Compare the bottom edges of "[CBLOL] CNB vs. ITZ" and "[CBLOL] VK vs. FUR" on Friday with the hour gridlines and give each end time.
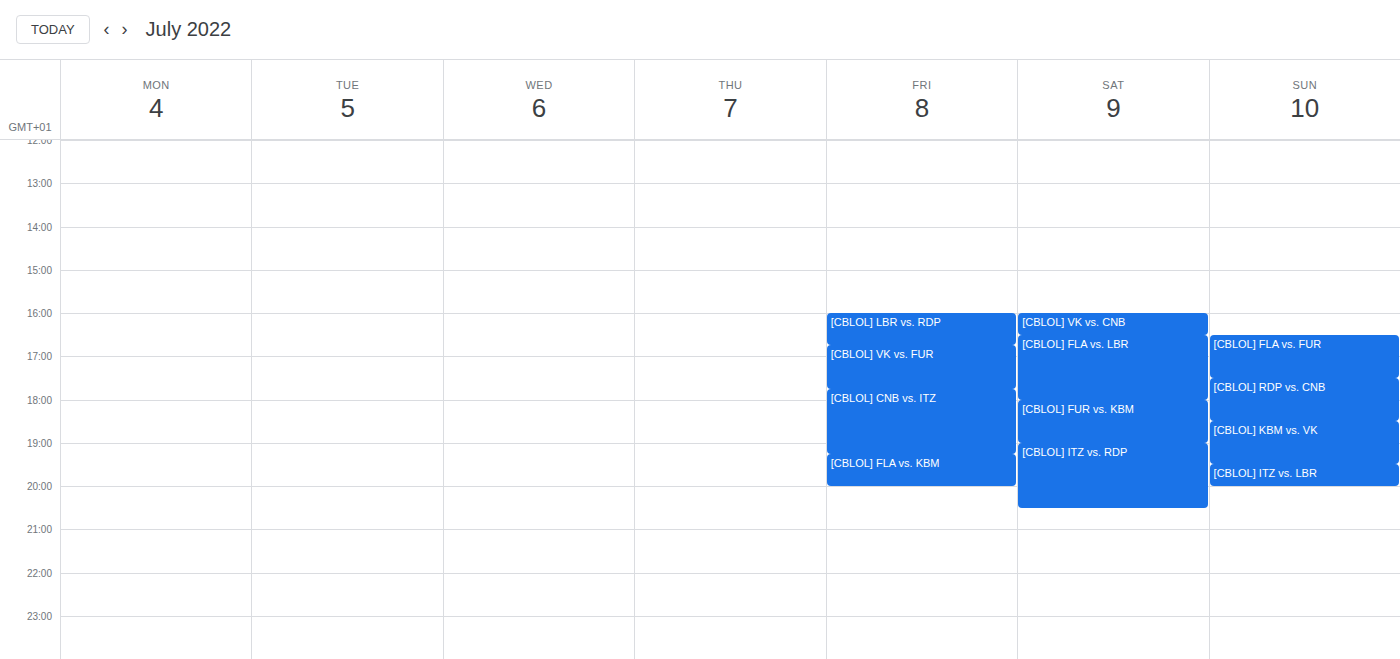
"[CBLOL] CNB vs. ITZ": 7:15 PM, neither: a quarter of the way from the 7 PM line to the 8 PM line. "[CBLOL] VK vs. FUR": 5:45 PM, neither: three quarters of the way from the 5 PM line to the 6 PM line.